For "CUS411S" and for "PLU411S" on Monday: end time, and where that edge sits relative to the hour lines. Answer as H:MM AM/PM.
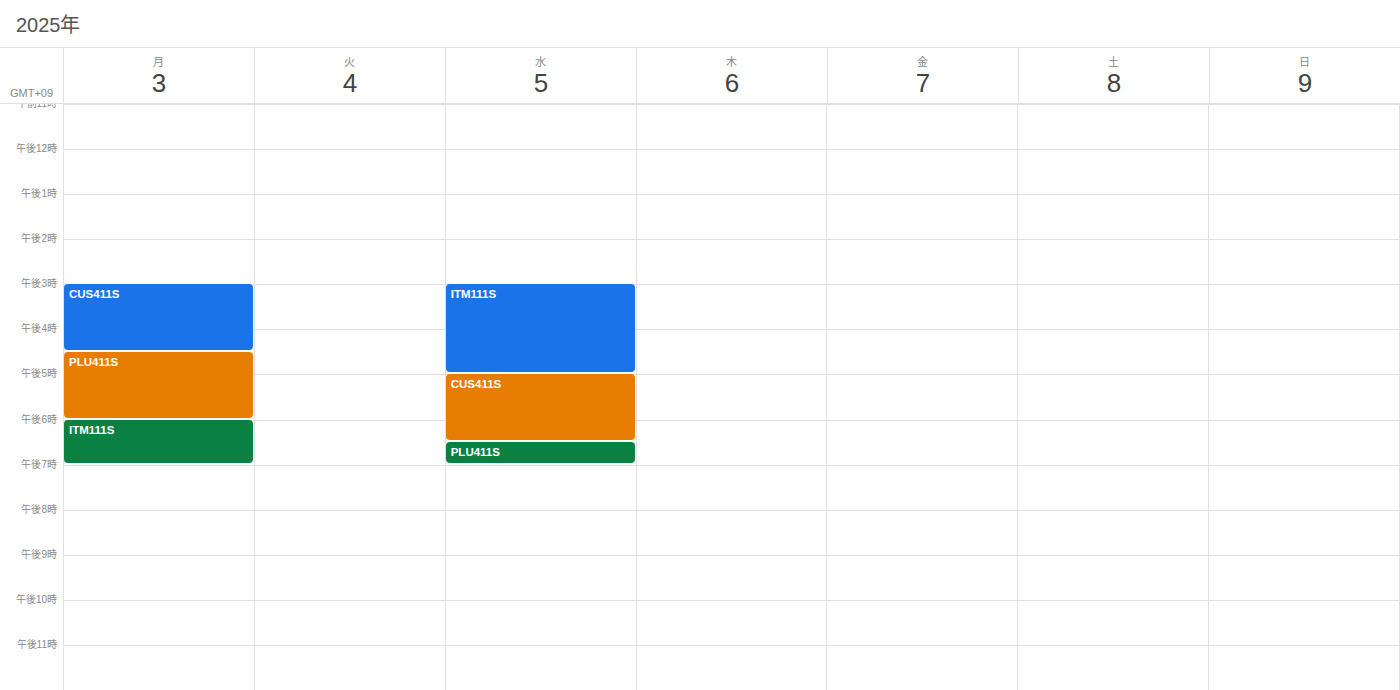
"CUS411S": 4:30 PM, halfway between the 4 PM and 5 PM lines. "PLU411S": 6:00 PM, exactly on the 6 PM line.